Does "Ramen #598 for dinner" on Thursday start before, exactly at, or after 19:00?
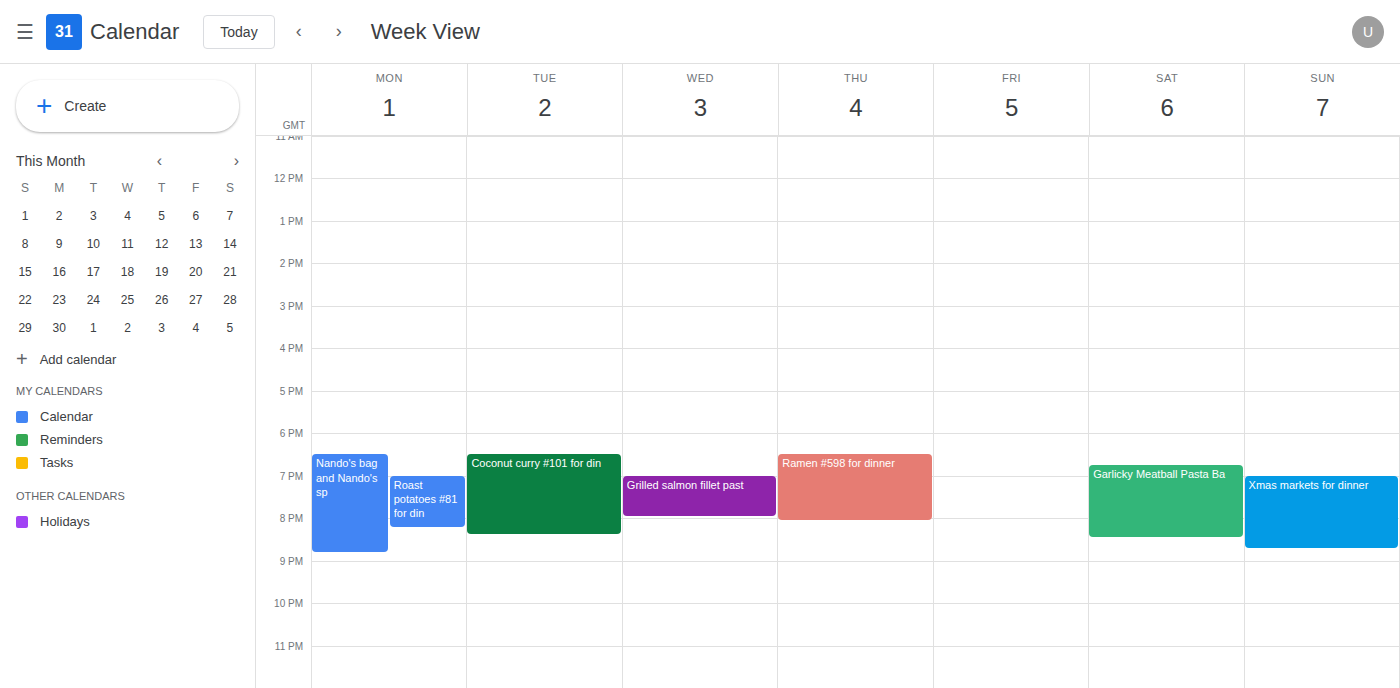
18:30 -- before 19:00, 30 minutes above the 19:00 line.